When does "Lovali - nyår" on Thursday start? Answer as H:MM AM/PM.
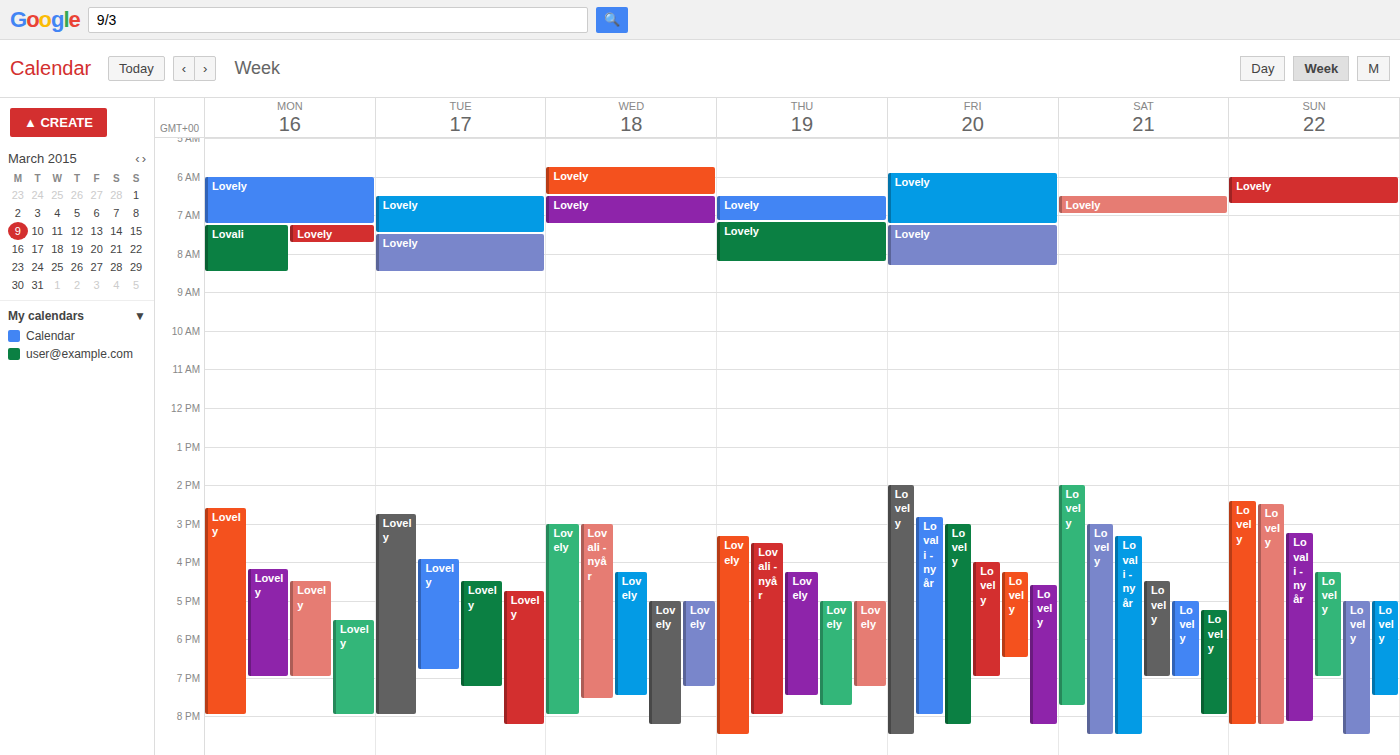
3:30 PM